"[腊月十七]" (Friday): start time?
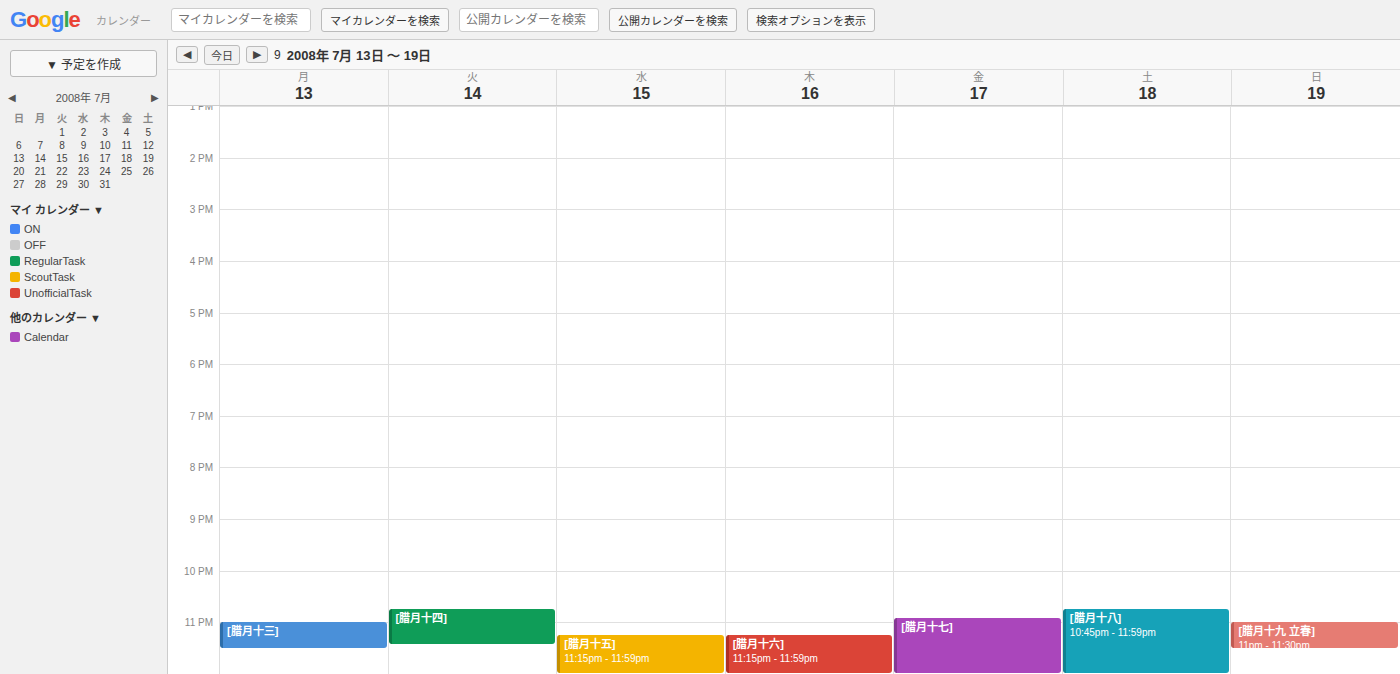
10:55 PM